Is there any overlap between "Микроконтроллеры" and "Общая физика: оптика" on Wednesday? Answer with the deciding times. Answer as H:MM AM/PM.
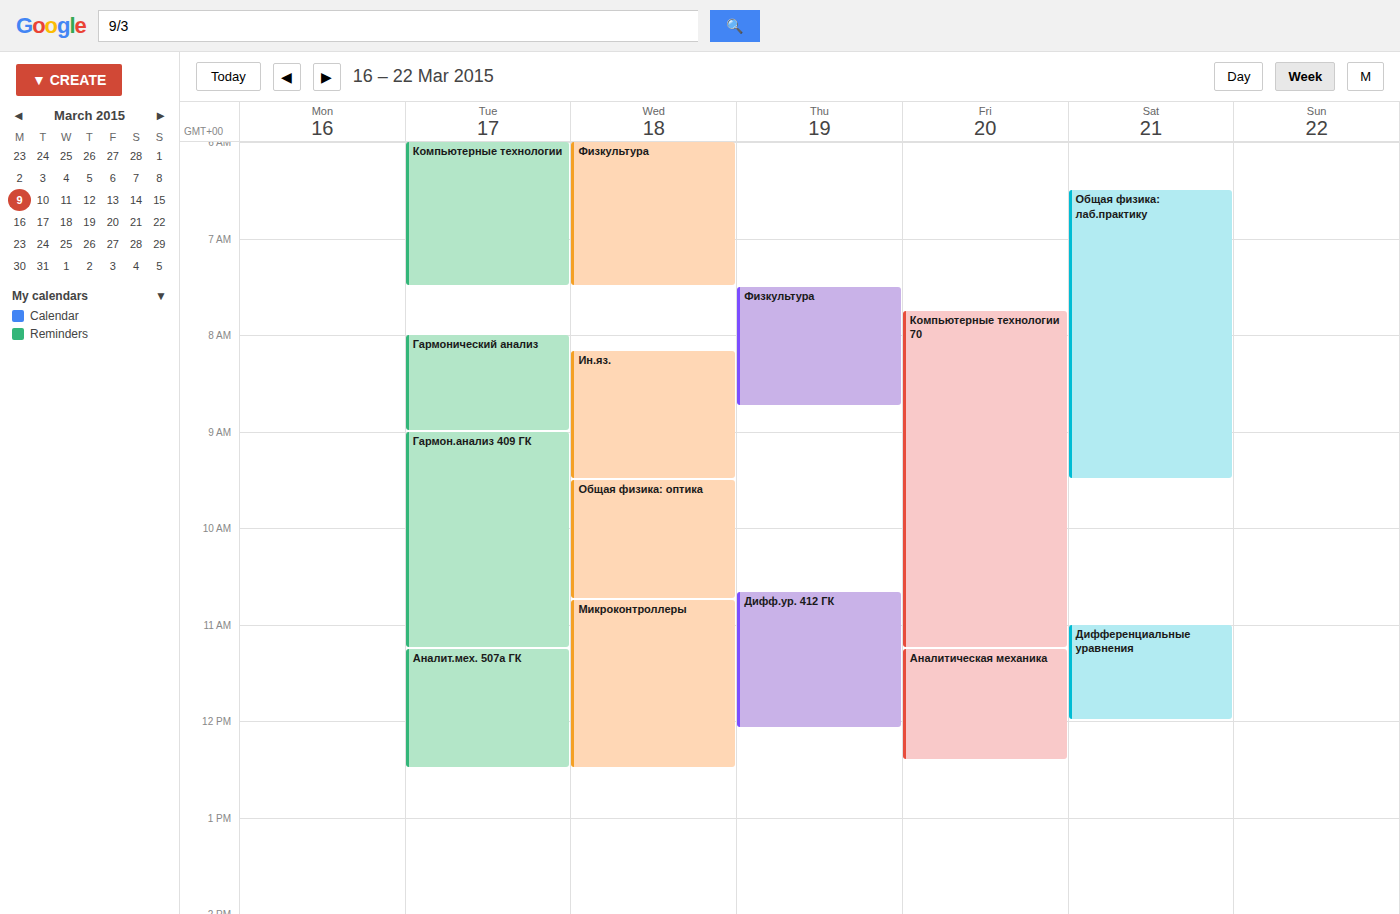
"Общая физика: оптика" ends at 10:45 AM, exactly when "Микроконтроллеры" starts -- they touch but do not overlap.